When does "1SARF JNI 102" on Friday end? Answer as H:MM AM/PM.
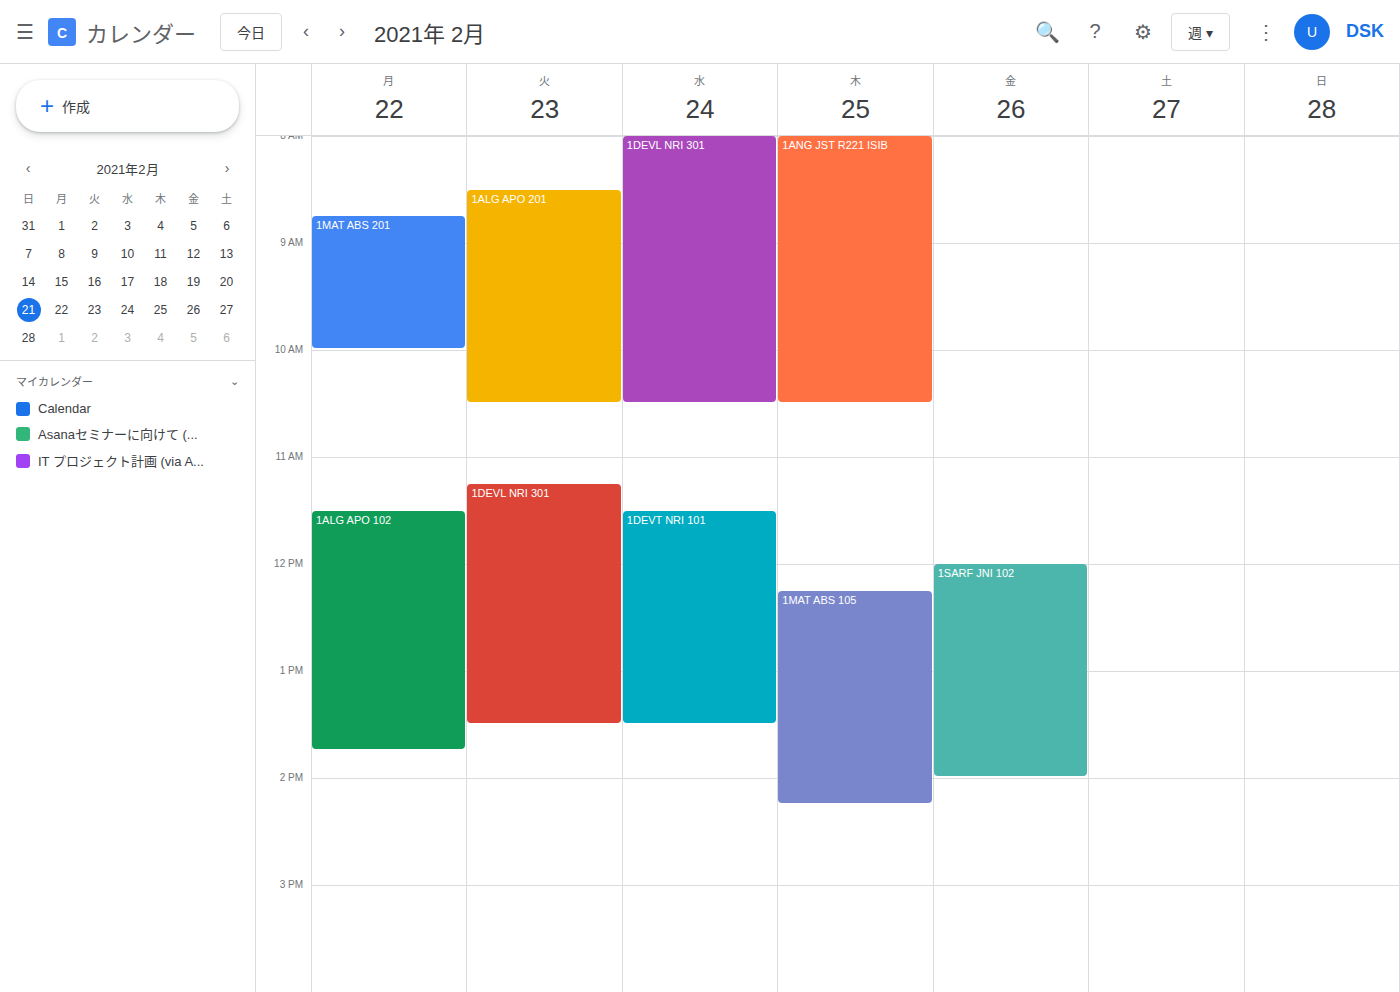
2:00 PM